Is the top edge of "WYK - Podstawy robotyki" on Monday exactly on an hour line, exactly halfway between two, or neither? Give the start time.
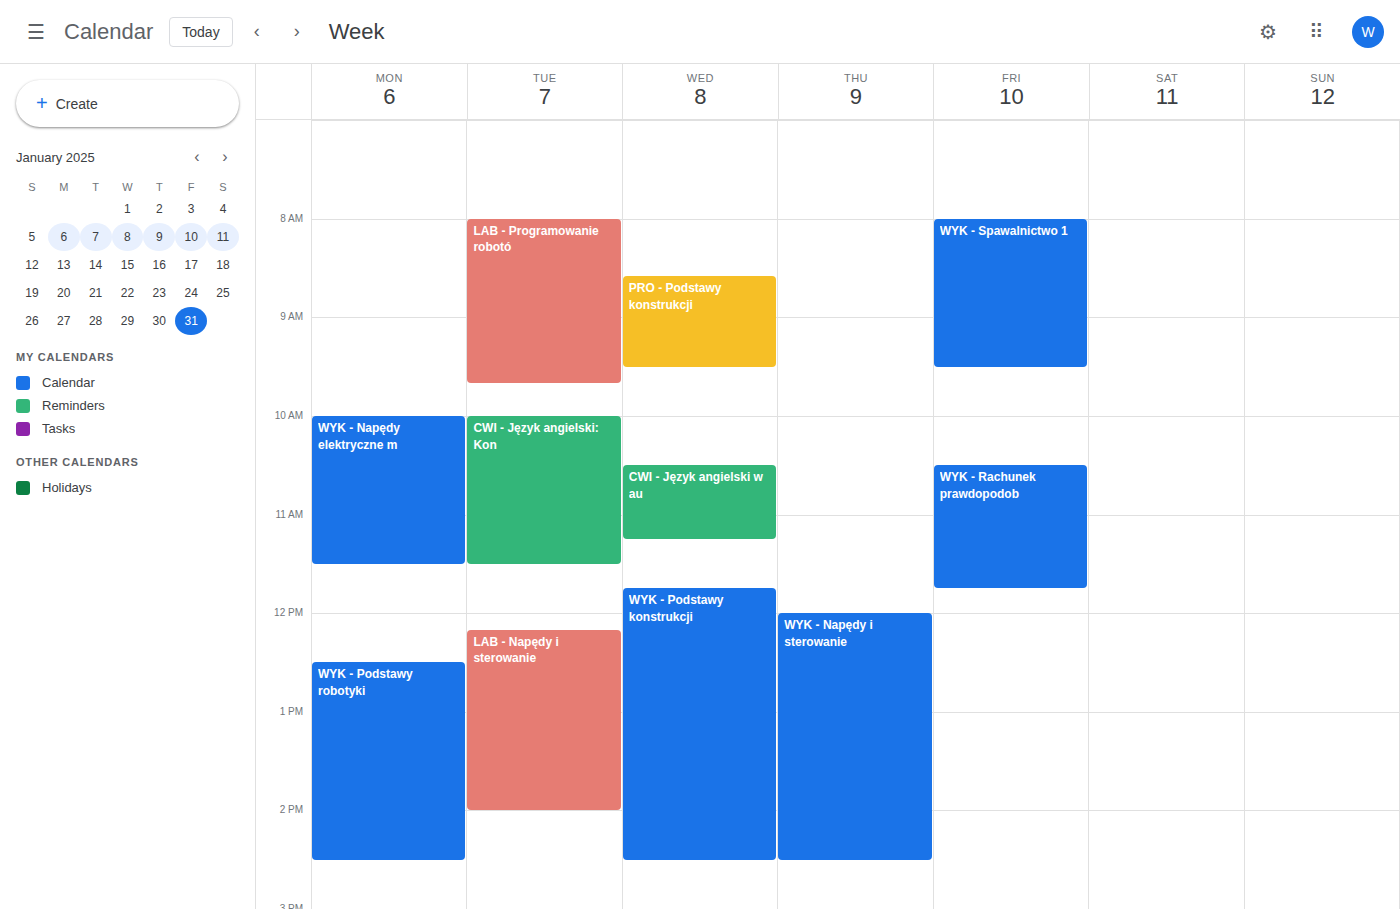
12:30 -- halfway between the 12:00 and 13:00 lines.